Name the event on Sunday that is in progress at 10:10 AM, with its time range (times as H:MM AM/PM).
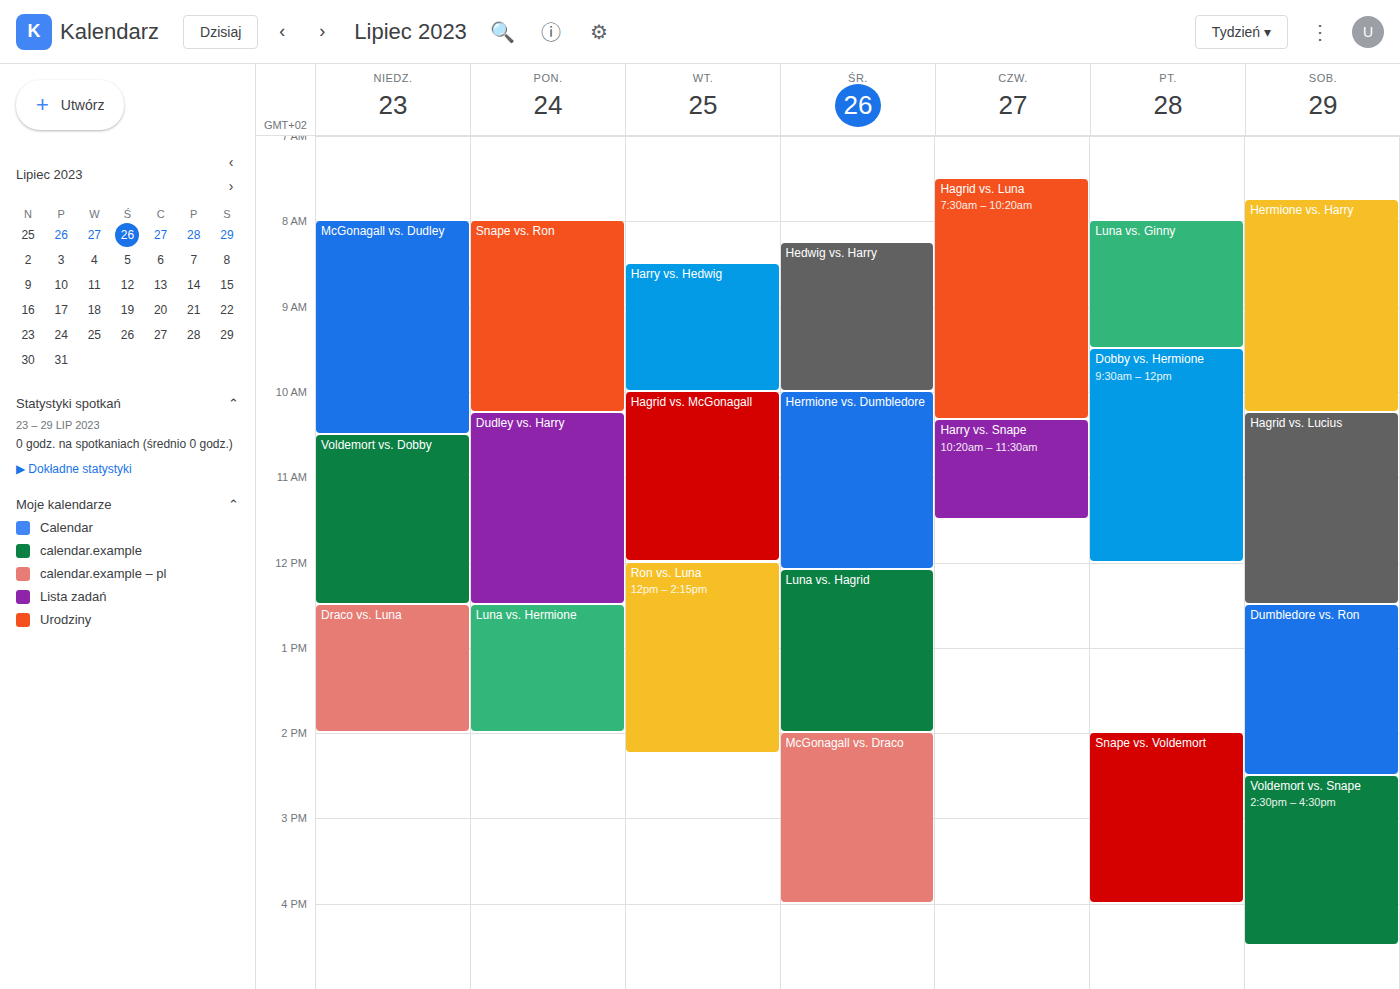
"McGonagall vs. Dudley", 8:00 AM to 10:30 AM